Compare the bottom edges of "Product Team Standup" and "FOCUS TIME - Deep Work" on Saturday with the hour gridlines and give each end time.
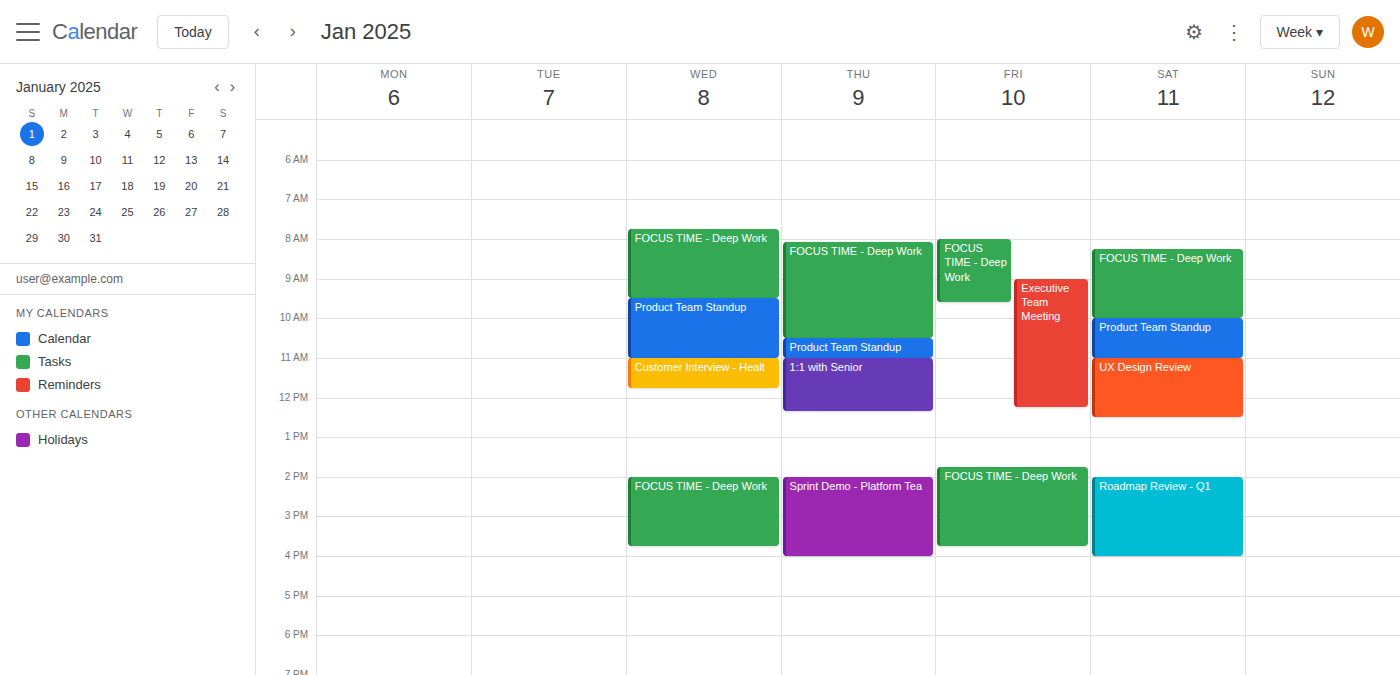
"Product Team Standup": 11:00 AM, exactly on the 11 AM line. "FOCUS TIME - Deep Work": 10:00 AM, exactly on the 10 AM line.